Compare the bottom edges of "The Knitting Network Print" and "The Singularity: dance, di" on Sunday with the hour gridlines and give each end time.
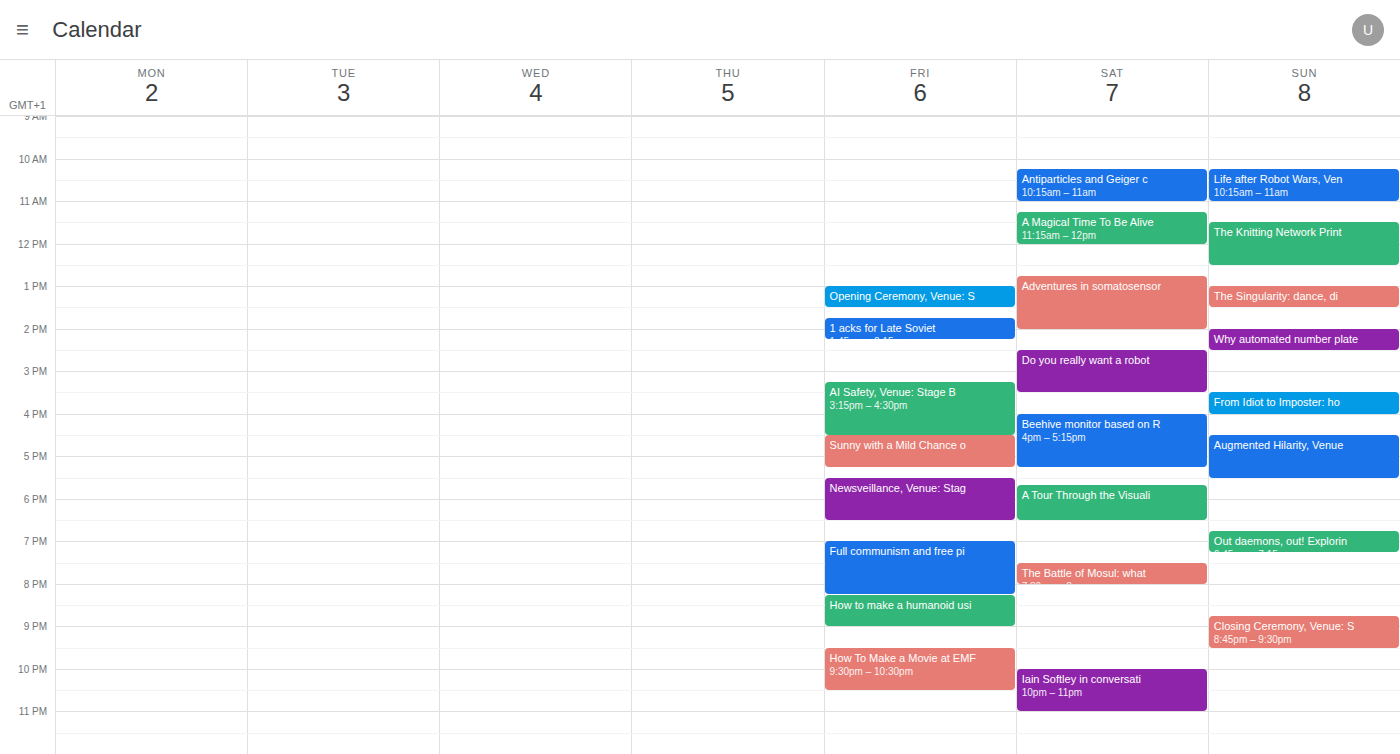
"The Knitting Network Print": 12:30 PM, halfway between the 12 PM and 1 PM lines. "The Singularity: dance, di": 1:30 PM, halfway between the 1 PM and 2 PM lines.